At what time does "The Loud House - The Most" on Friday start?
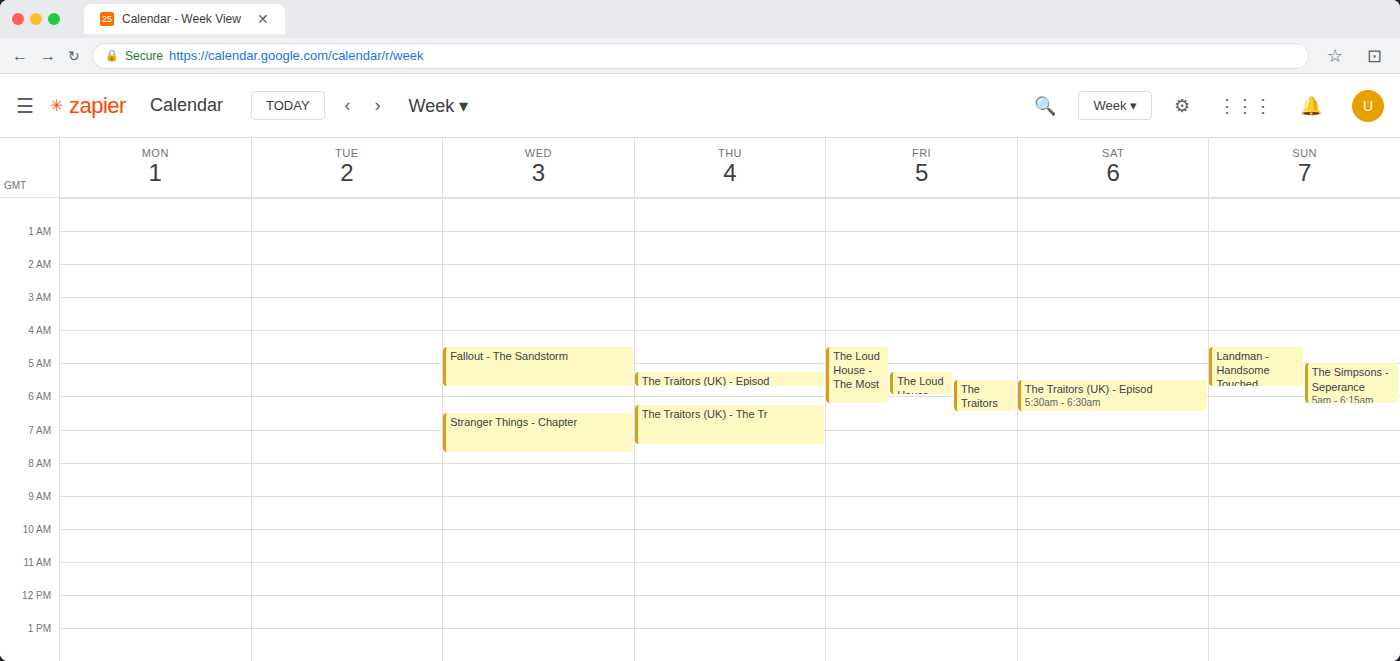
04:30